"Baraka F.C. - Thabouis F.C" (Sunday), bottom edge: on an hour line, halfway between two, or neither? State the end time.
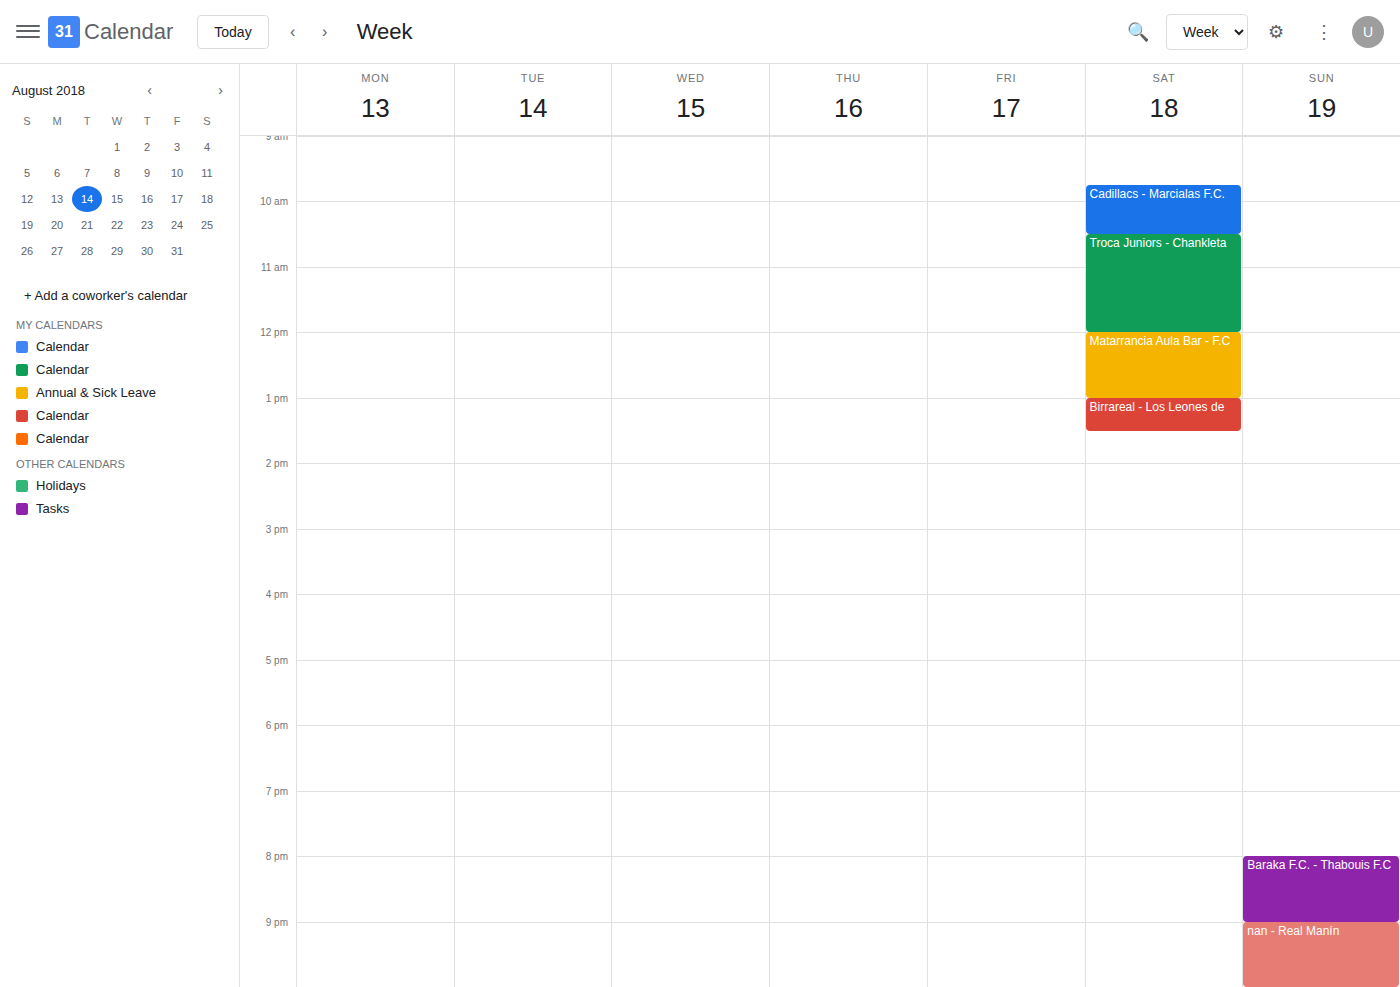
9:00 PM -- exactly on the 9 PM line.